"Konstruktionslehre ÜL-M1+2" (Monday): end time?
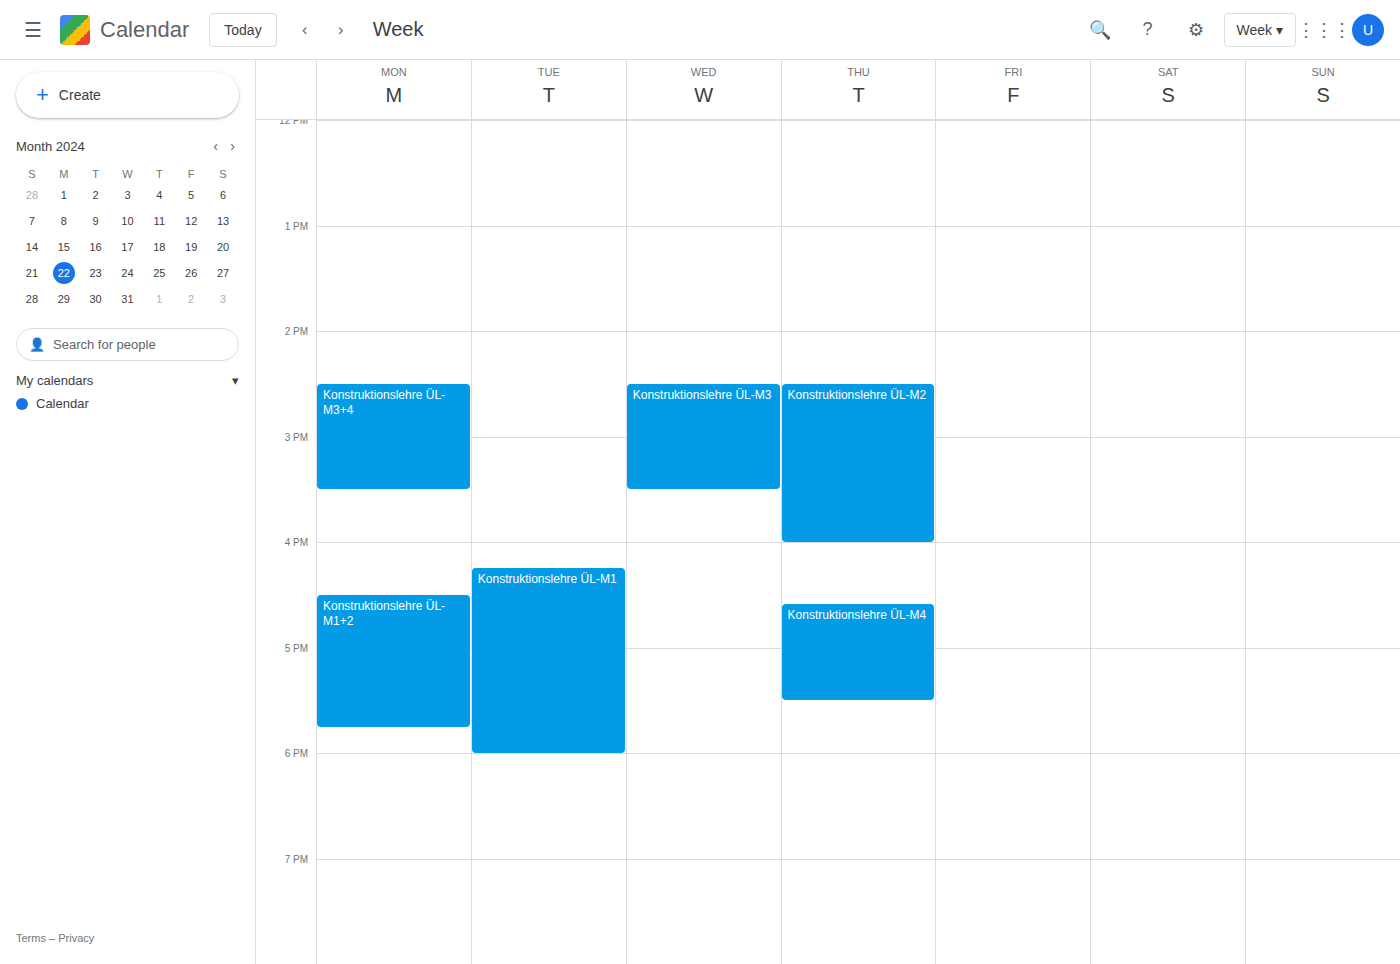
5:45 PM